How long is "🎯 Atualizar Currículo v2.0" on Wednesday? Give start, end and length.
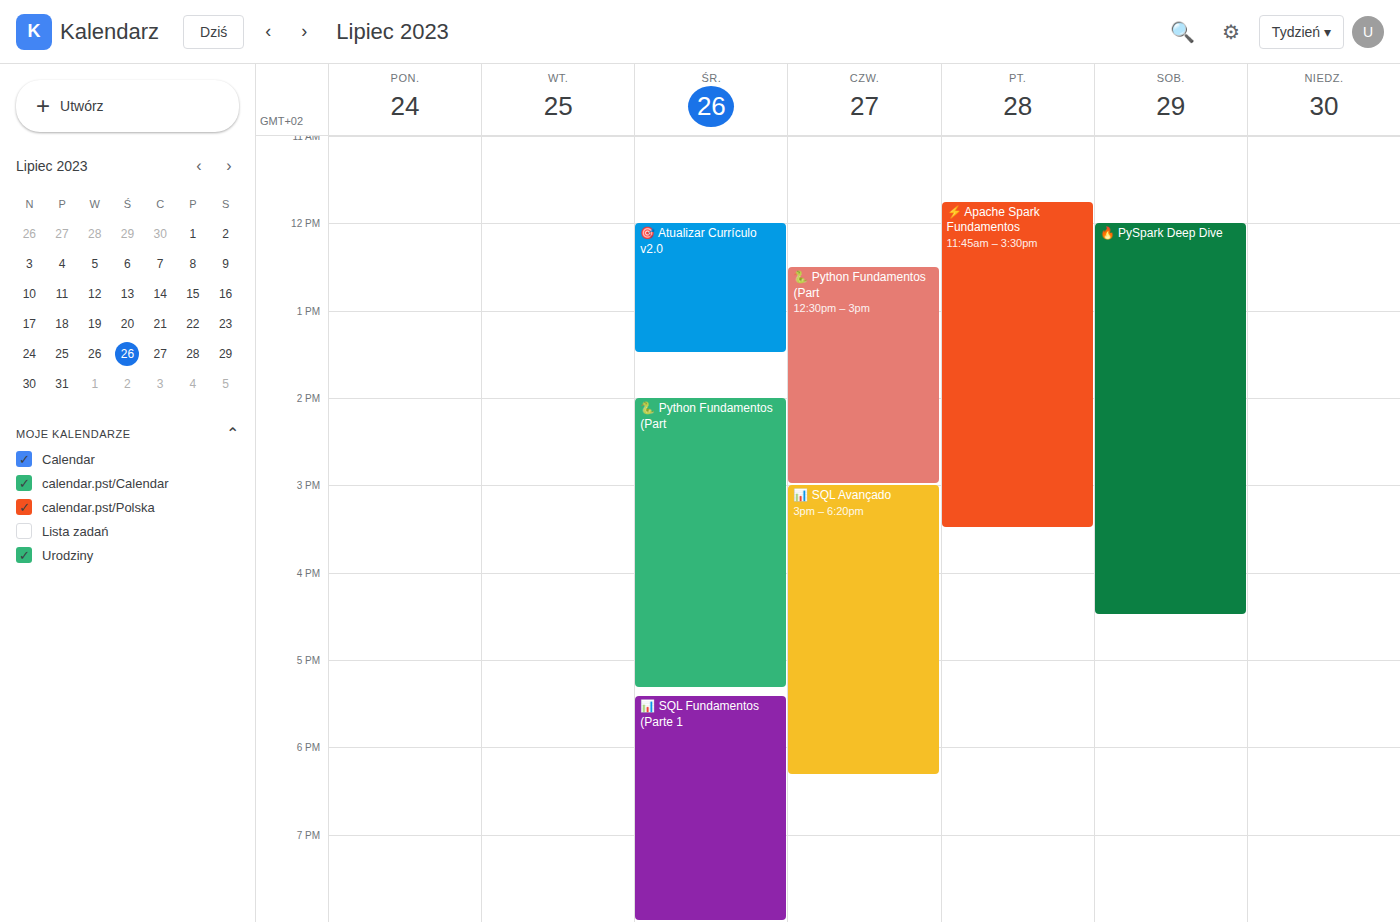
12:00 PM to 1:30 PM, 1 hour 30 minutes